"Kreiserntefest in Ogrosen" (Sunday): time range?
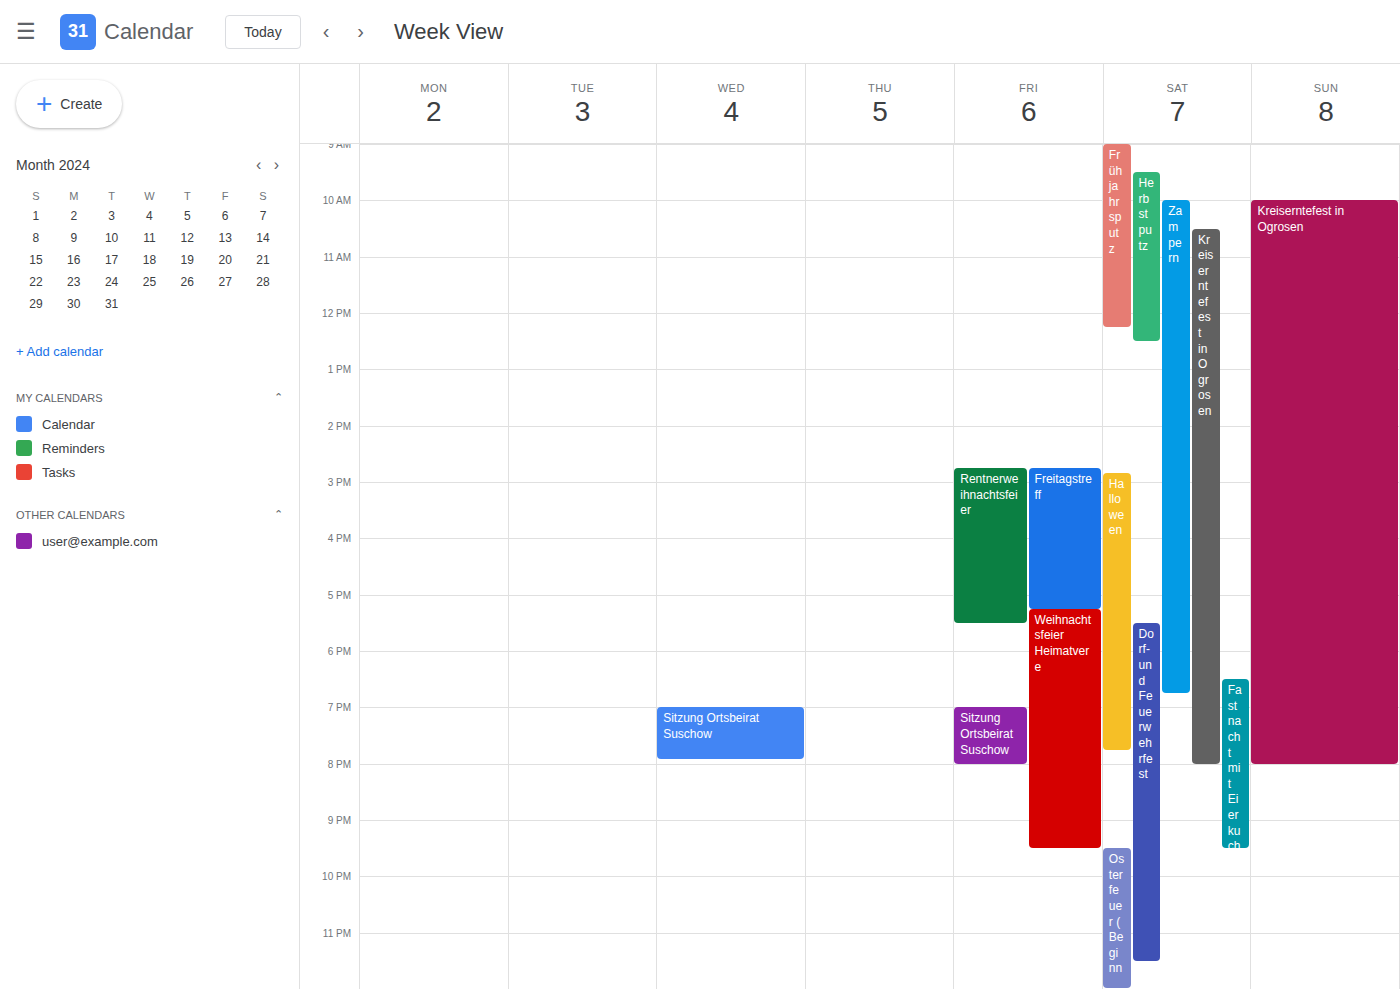
10:00 AM to 8:00 PM